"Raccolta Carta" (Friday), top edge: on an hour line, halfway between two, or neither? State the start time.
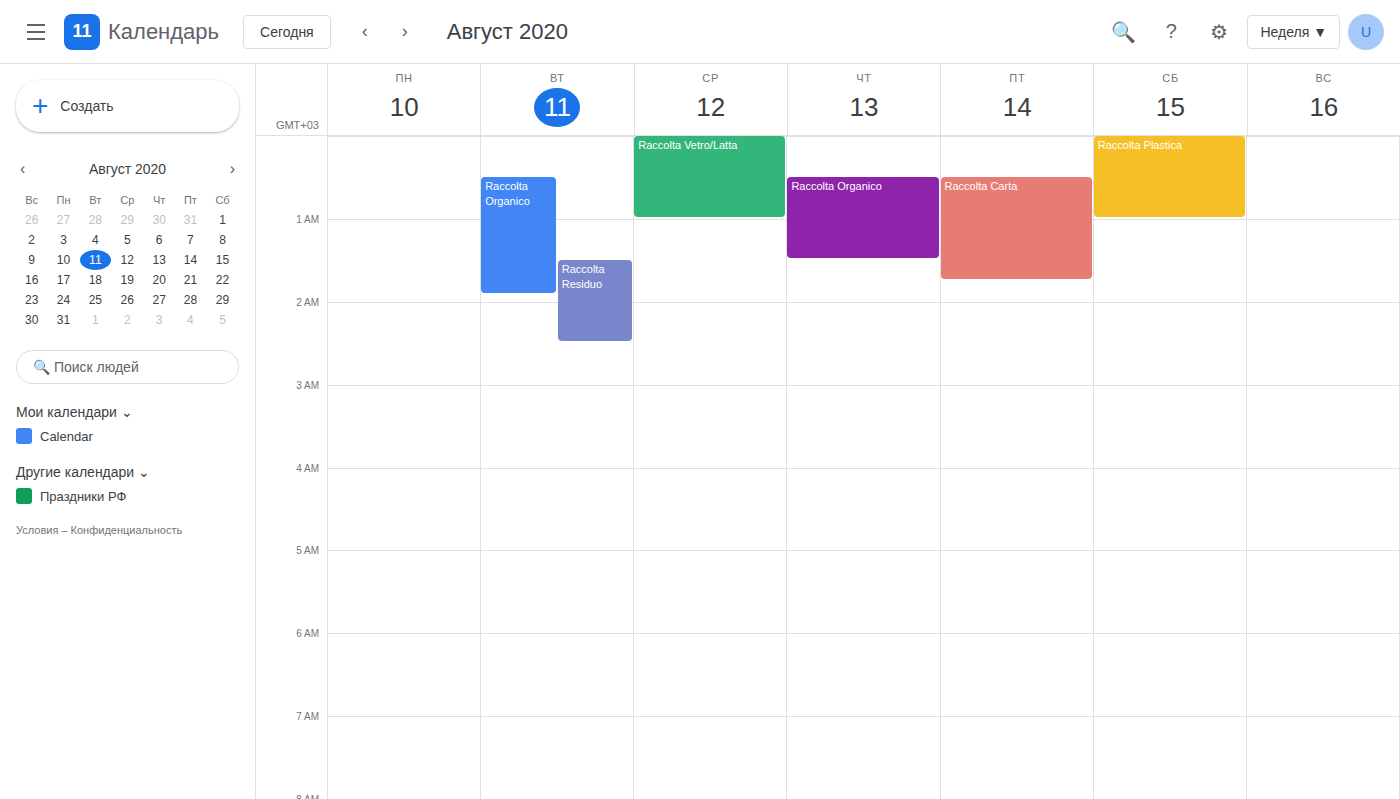
12:30 AM -- halfway between the 12 AM and 1 AM lines.